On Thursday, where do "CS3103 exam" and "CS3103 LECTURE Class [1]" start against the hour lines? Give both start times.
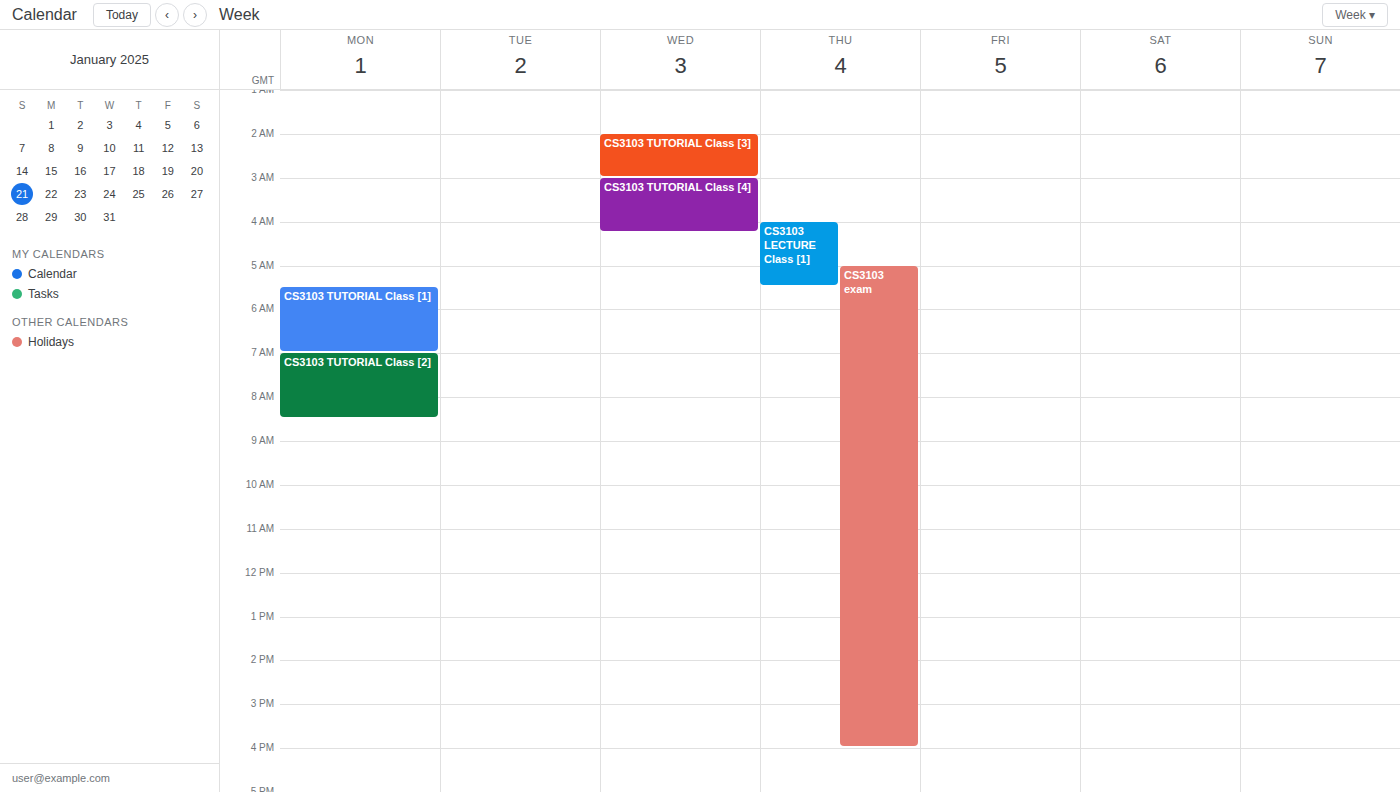
"CS3103 exam": 05:00, exactly on the 05:00 line. "CS3103 LECTURE Class [1]": 04:00, exactly on the 04:00 line.